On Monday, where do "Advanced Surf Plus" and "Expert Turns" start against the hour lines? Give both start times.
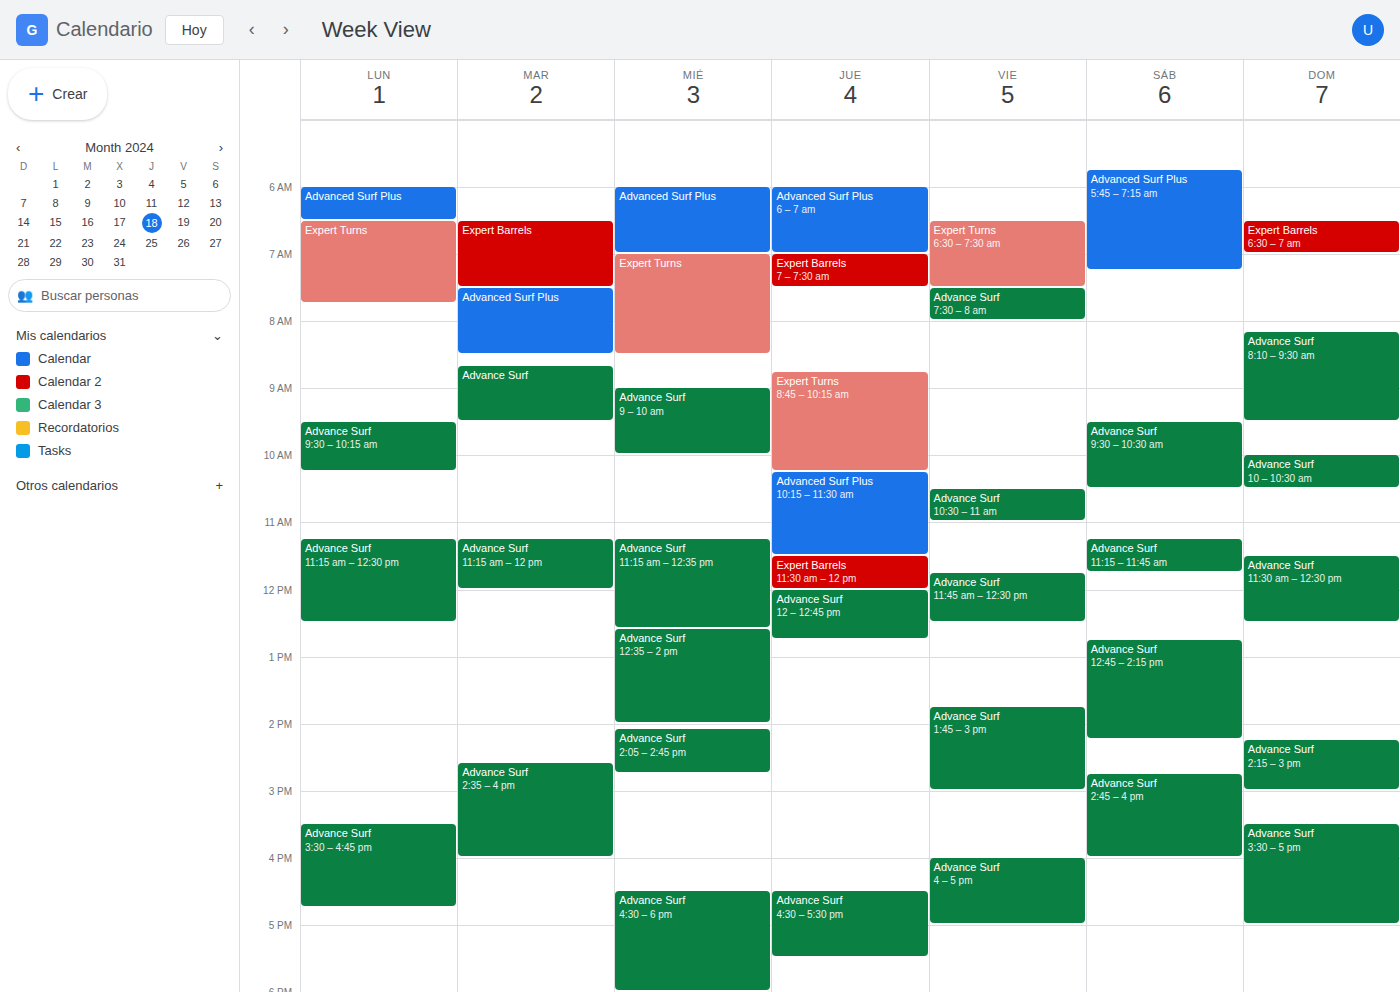
"Advanced Surf Plus": 06:00, exactly on the 06:00 line. "Expert Turns": 06:30, halfway between the 06:00 and 07:00 lines.